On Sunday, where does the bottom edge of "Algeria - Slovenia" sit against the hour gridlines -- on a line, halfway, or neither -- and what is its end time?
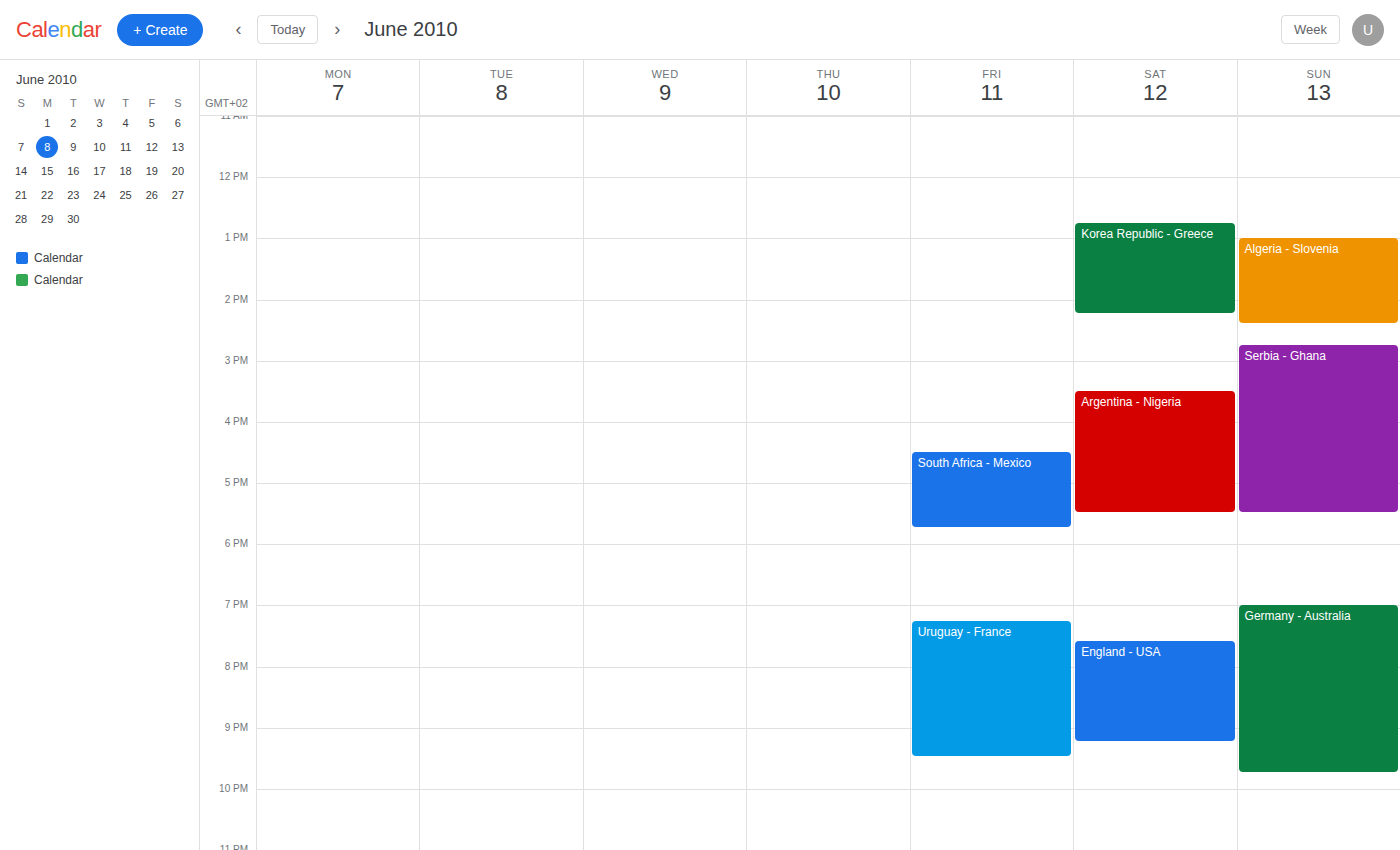
2:25 PM -- neither: 25 minutes below the 2 PM line and 35 minutes above the 3 PM line.